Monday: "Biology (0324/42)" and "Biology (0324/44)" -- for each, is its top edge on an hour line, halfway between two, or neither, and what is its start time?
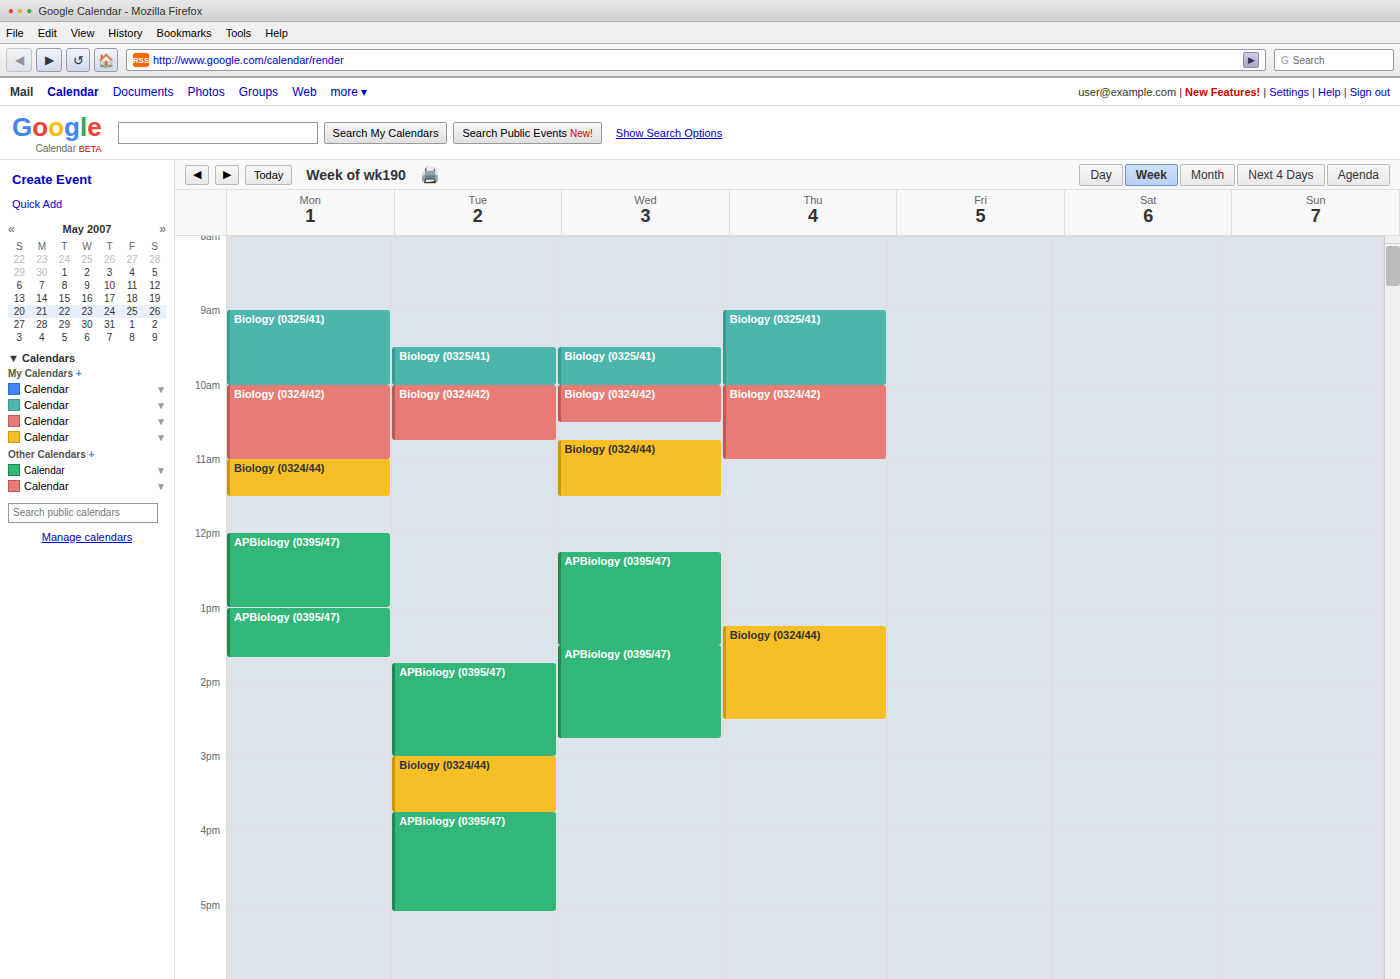
"Biology (0324/42)": 10:00, exactly on the 10:00 line. "Biology (0324/44)": 11:00, exactly on the 11:00 line.